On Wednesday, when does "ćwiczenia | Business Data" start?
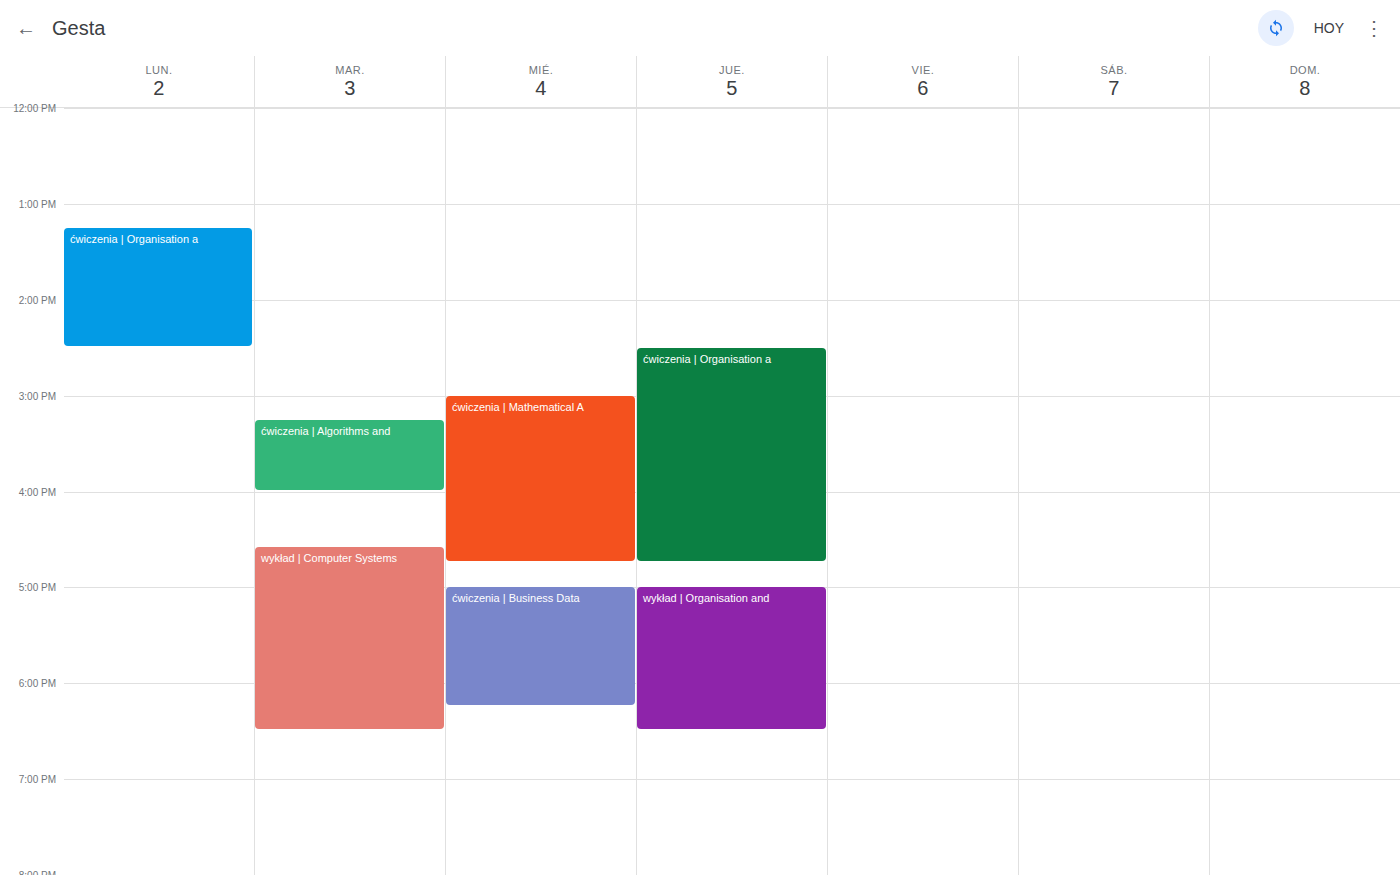
5:00 PM